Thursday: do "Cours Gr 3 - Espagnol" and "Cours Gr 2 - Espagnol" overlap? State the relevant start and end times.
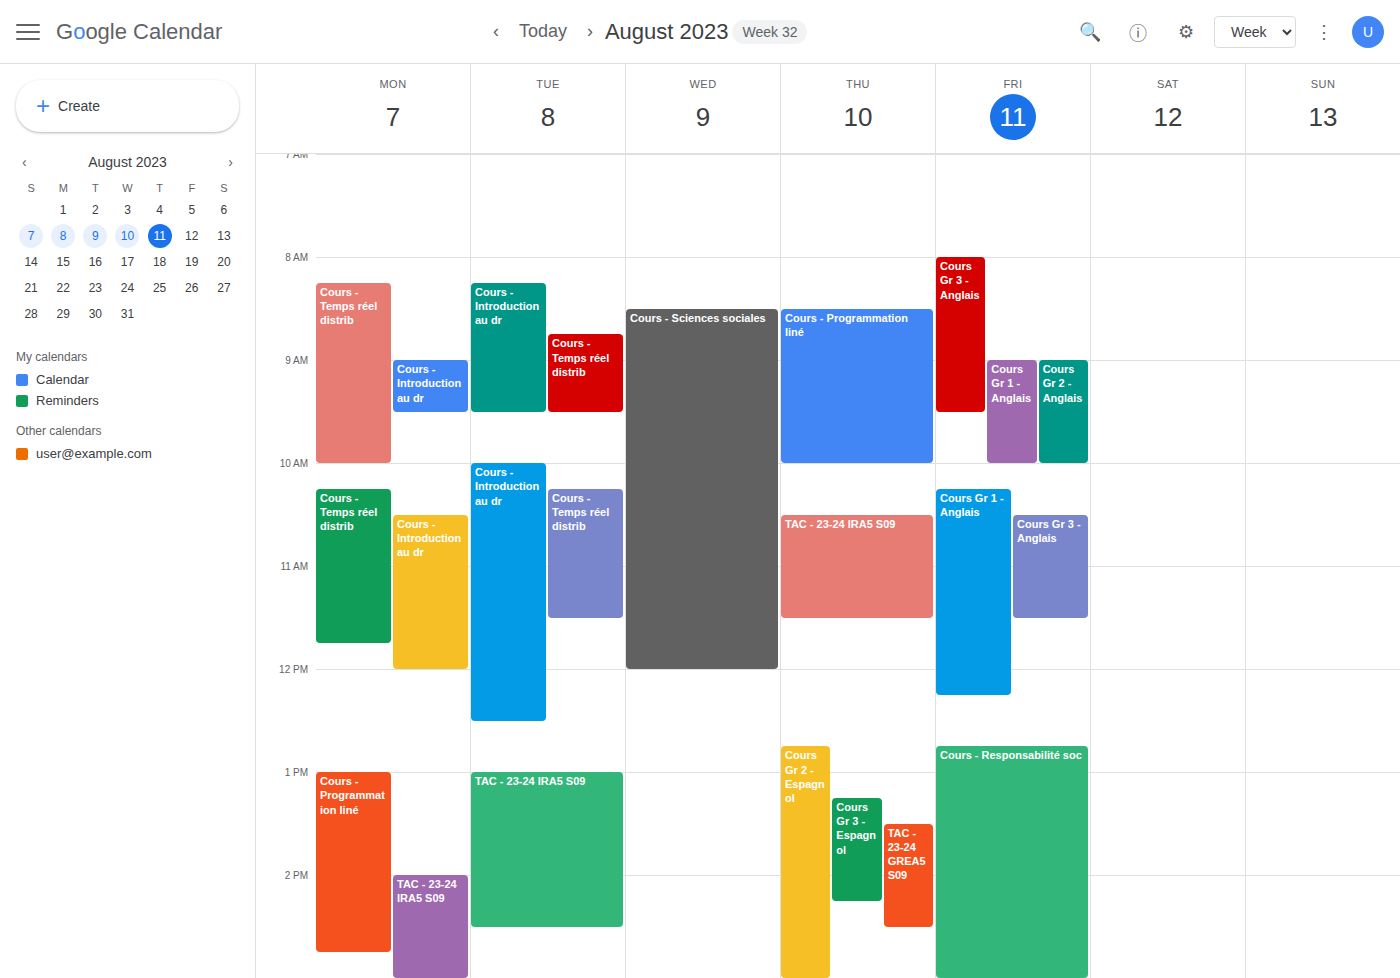
"Cours Gr 3 - Espagnol" runs 1:15 PM to 2:15 PM, inside "Cours Gr 2 - Espagnol" -- they overlap.